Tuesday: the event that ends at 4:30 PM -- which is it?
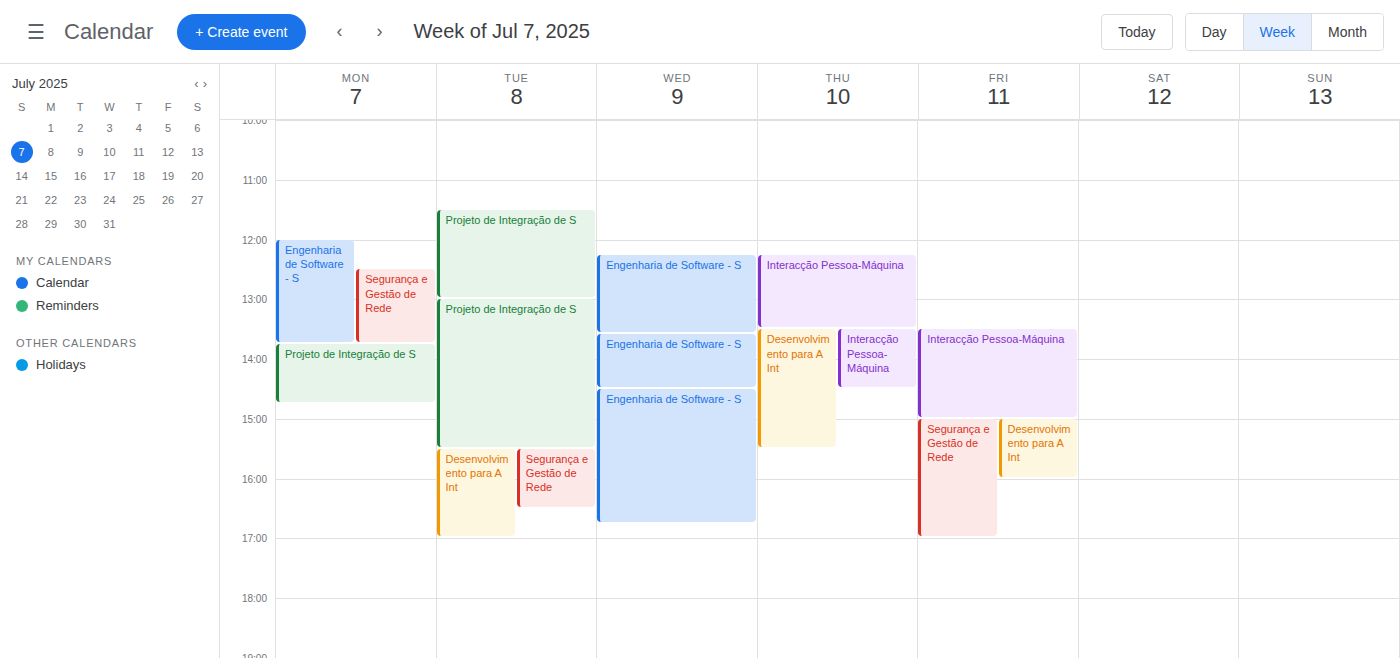
"Segurança e Gestão de Rede"